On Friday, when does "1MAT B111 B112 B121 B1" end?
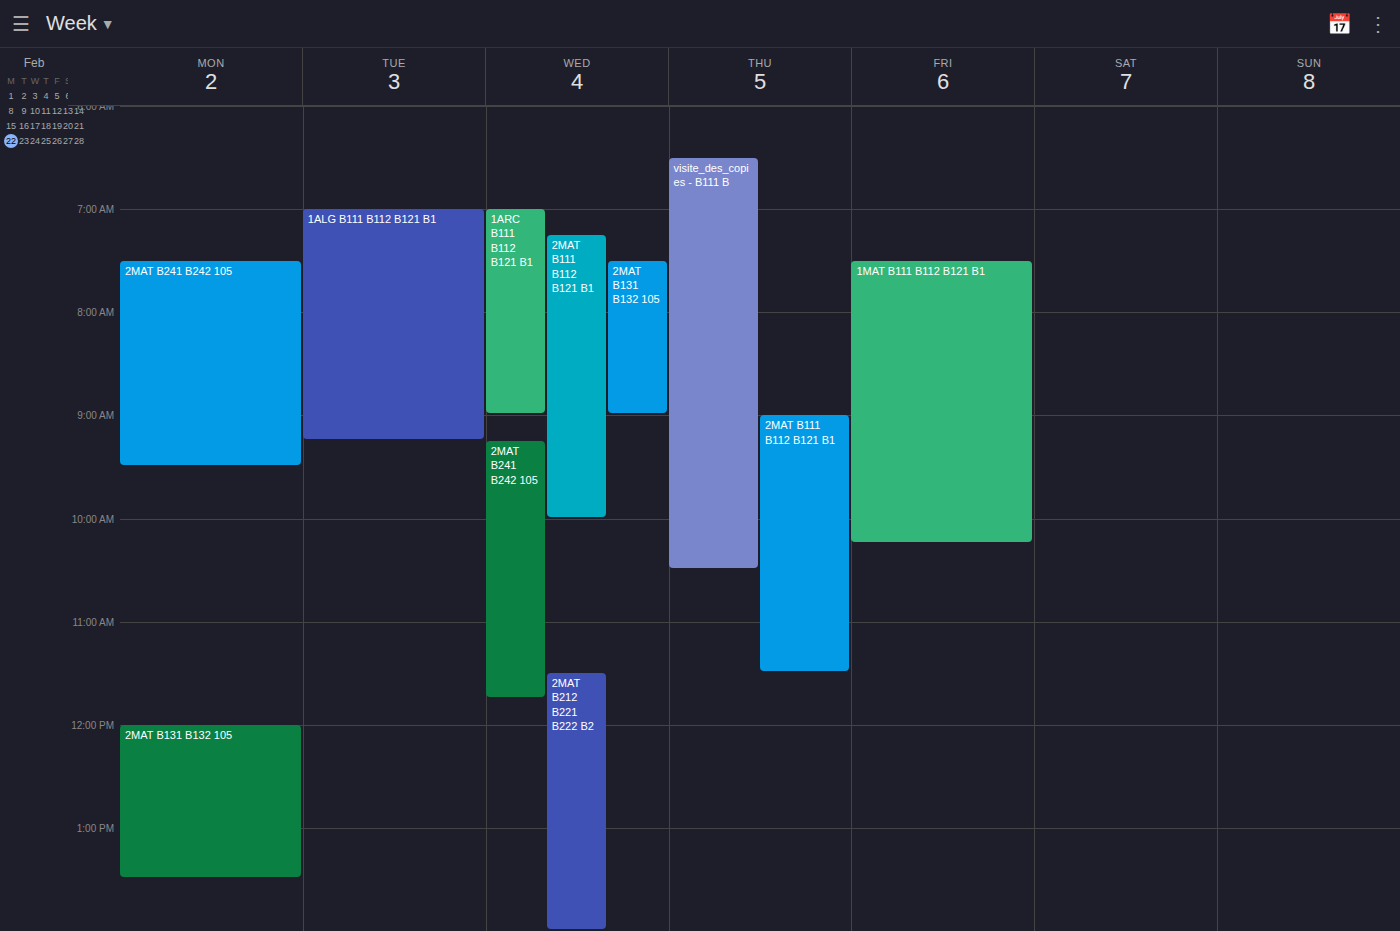
10:15